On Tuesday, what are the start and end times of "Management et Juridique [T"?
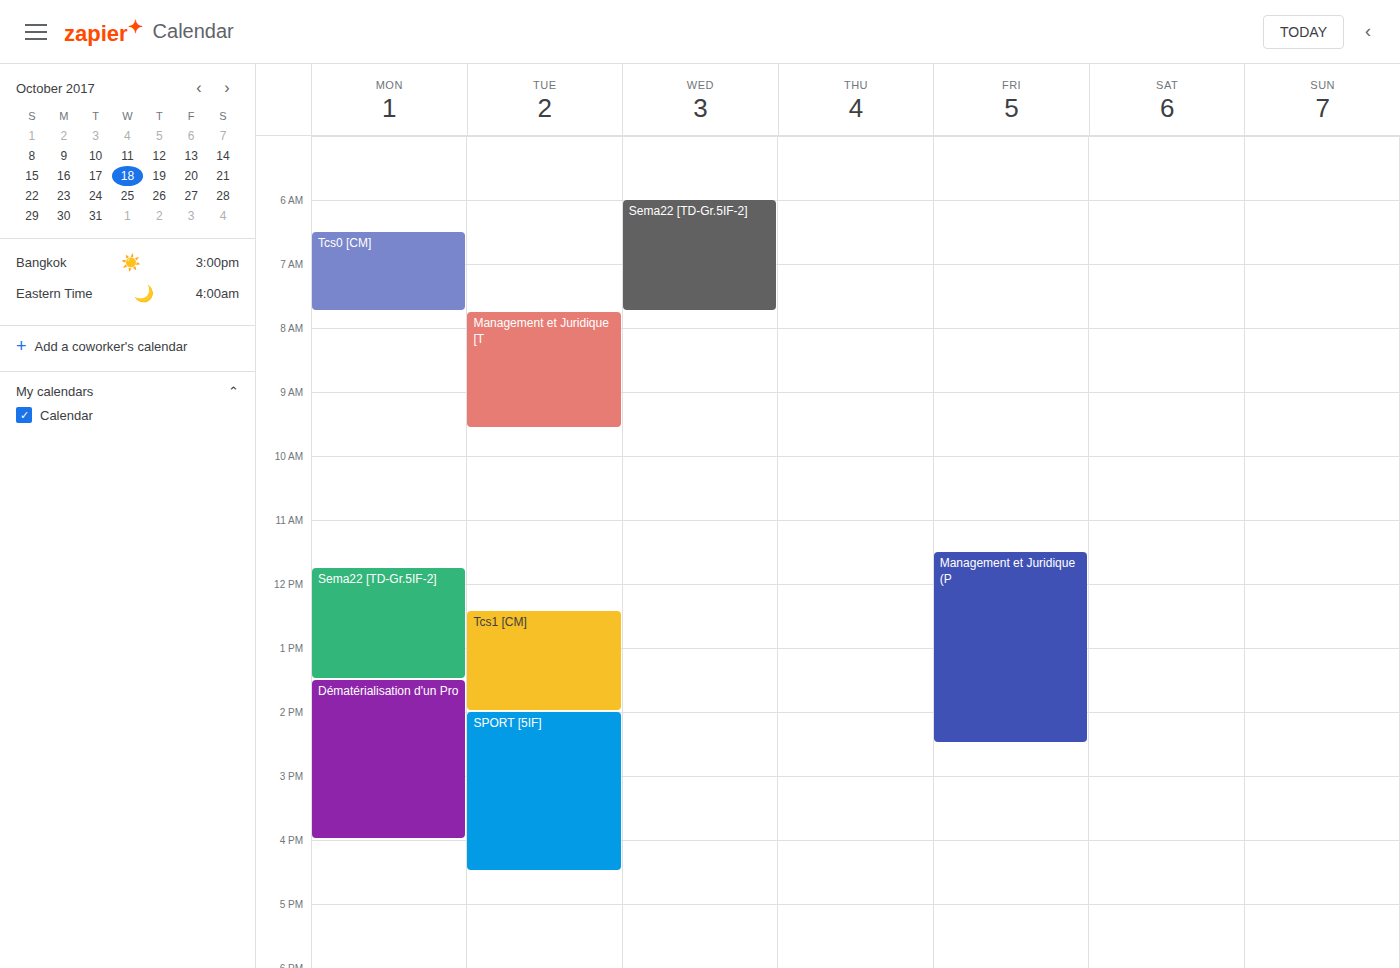
7:45 AM to 9:35 AM